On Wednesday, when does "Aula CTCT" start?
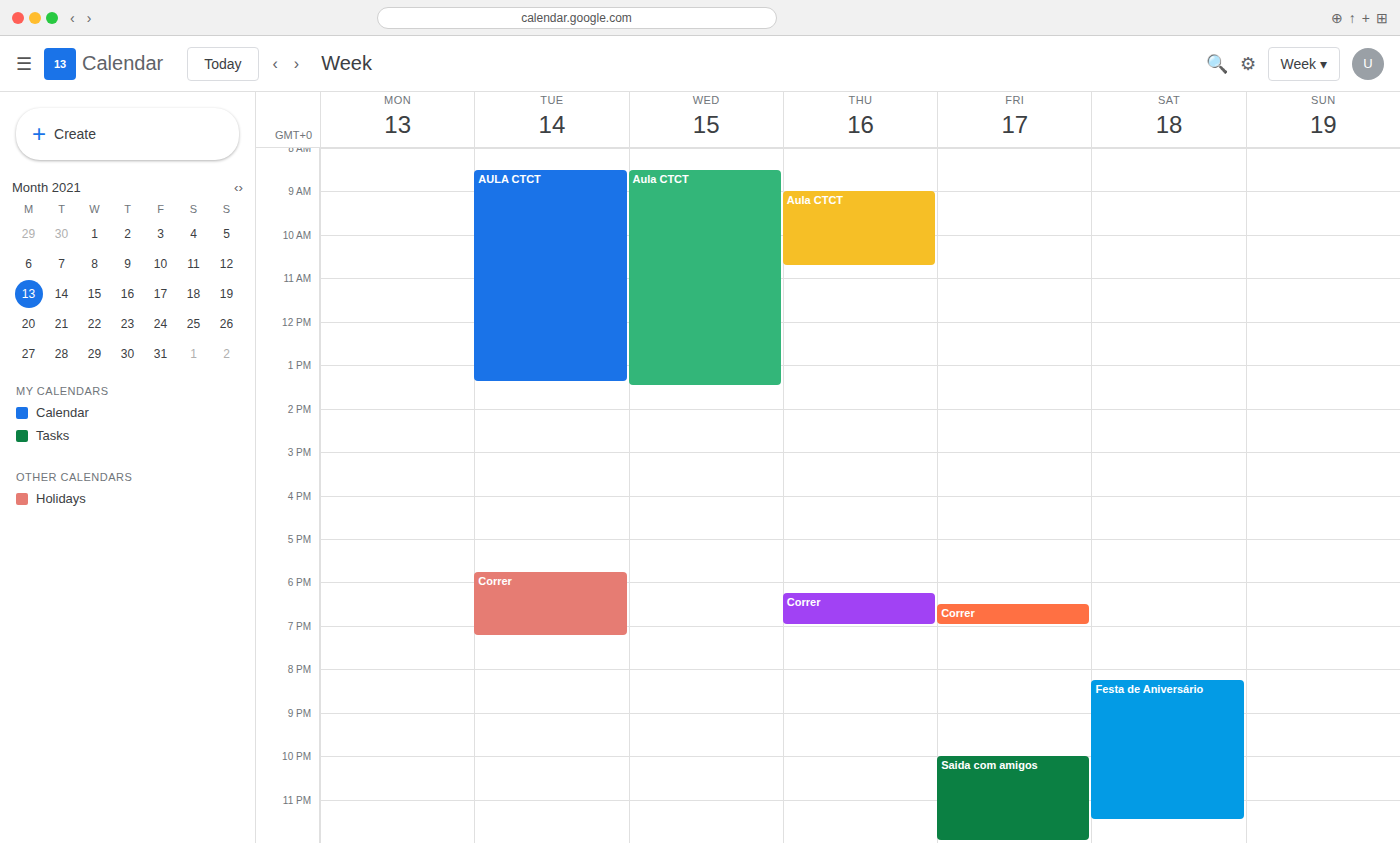
8:30 AM